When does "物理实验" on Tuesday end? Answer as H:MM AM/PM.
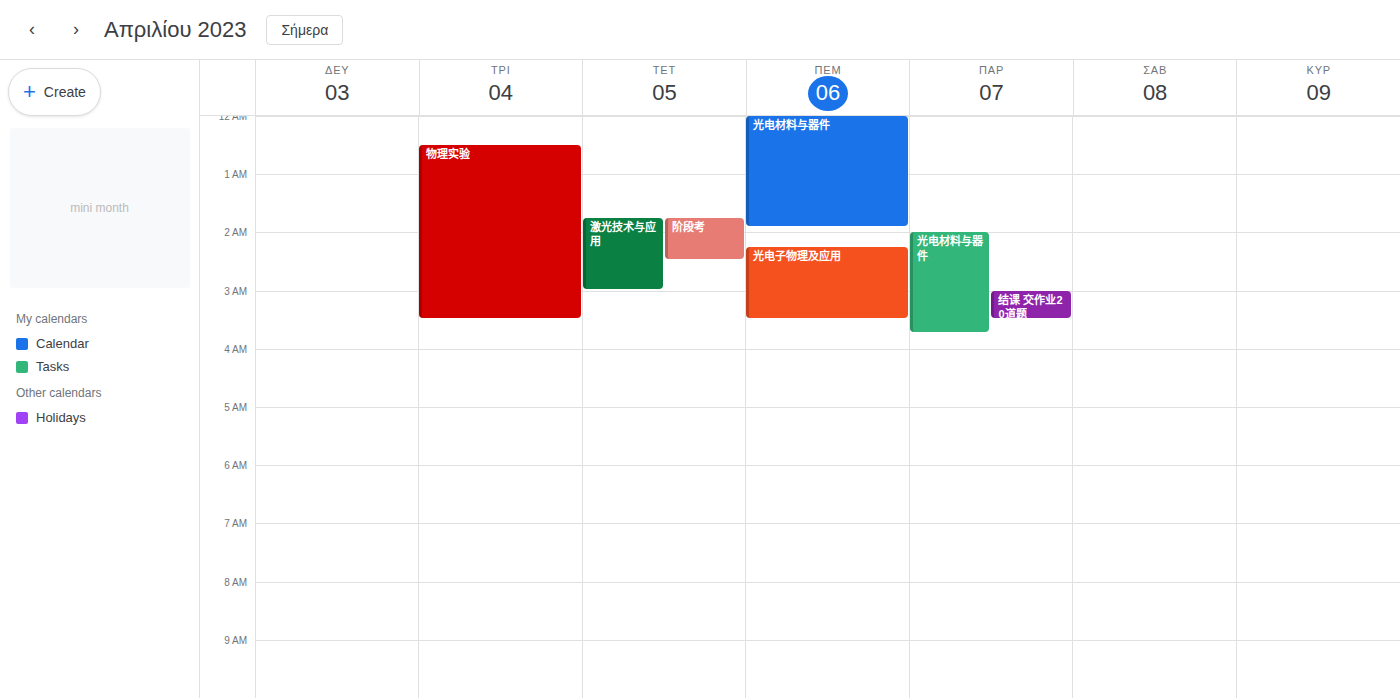
3:30 AM